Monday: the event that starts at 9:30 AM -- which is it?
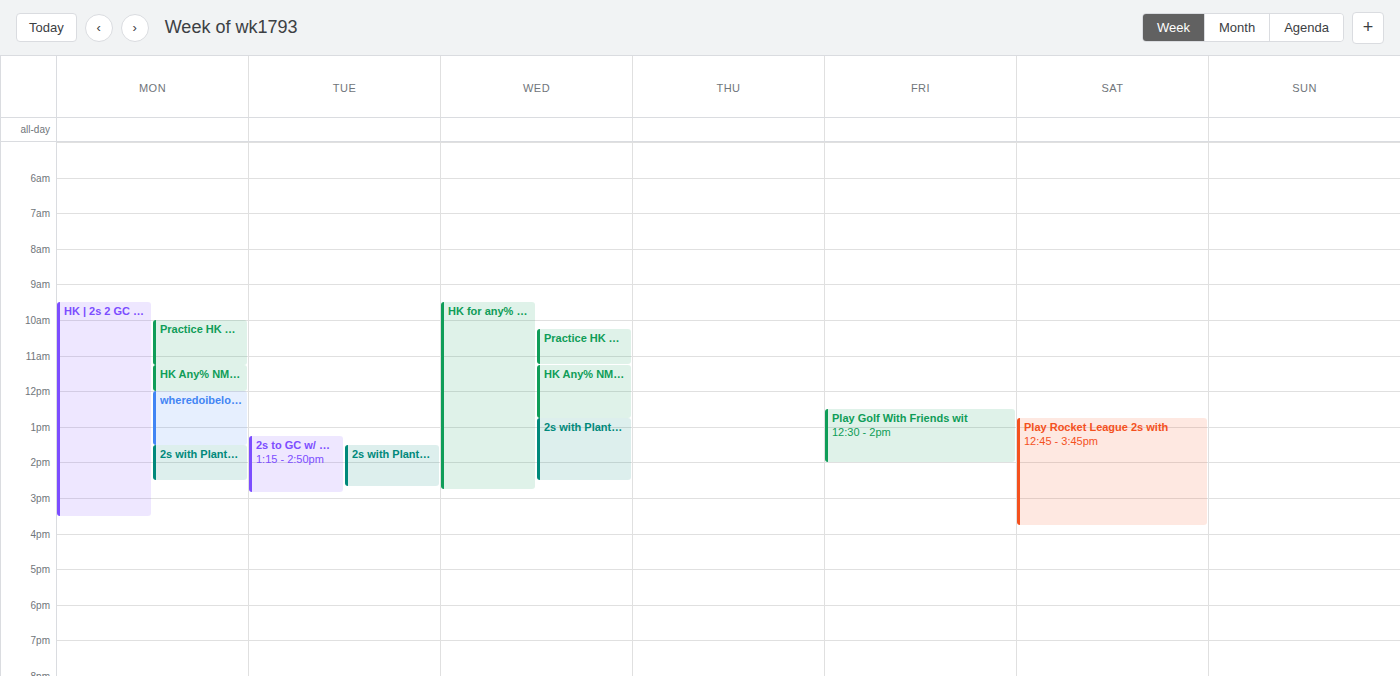
"HK | 2s 2 GC w/ @PlantDadd"